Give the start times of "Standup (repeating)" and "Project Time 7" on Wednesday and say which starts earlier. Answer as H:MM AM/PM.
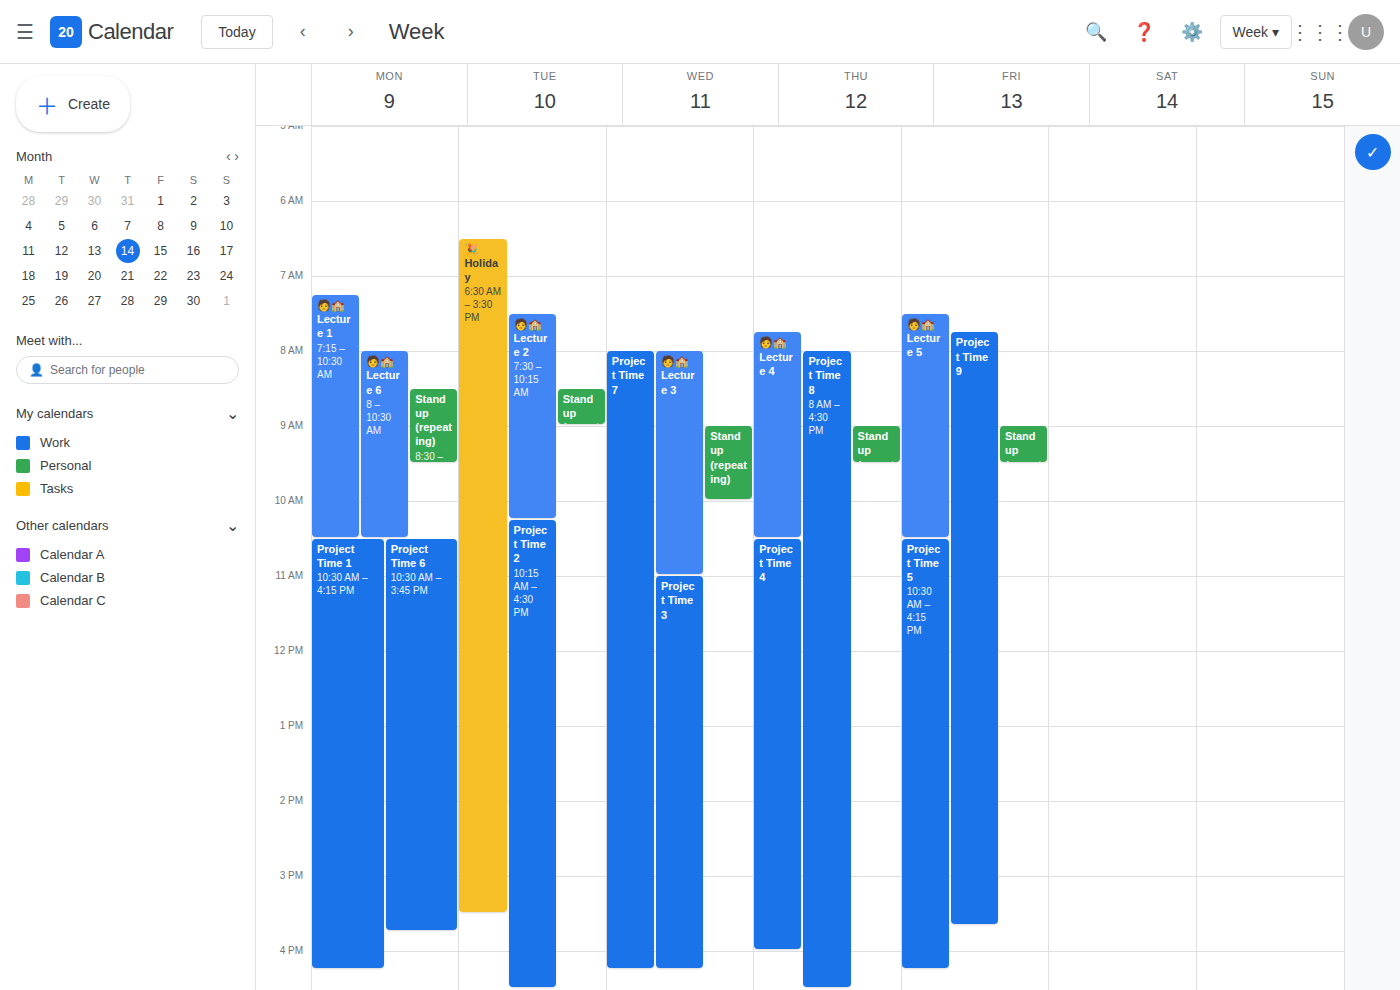
"Project Time 7" 8:00 AM; "Standup (repeating)" 9:00 AM.